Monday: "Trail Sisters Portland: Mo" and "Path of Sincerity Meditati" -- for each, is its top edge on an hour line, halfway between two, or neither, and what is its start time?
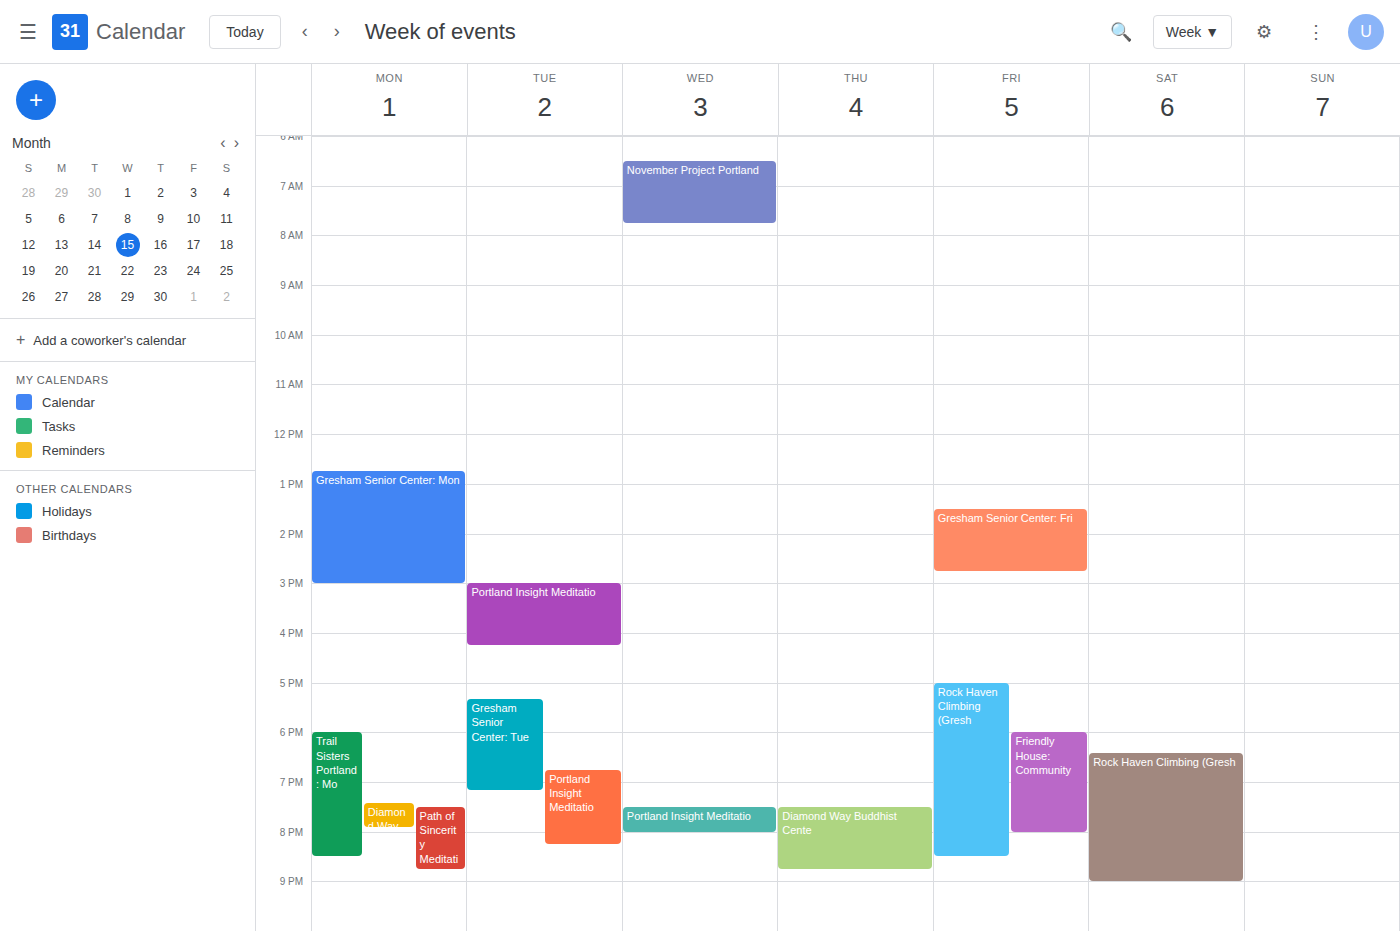
"Trail Sisters Portland: Mo": 6:00 PM, exactly on the 6 PM line. "Path of Sincerity Meditati": 7:30 PM, halfway between the 7 PM and 8 PM lines.